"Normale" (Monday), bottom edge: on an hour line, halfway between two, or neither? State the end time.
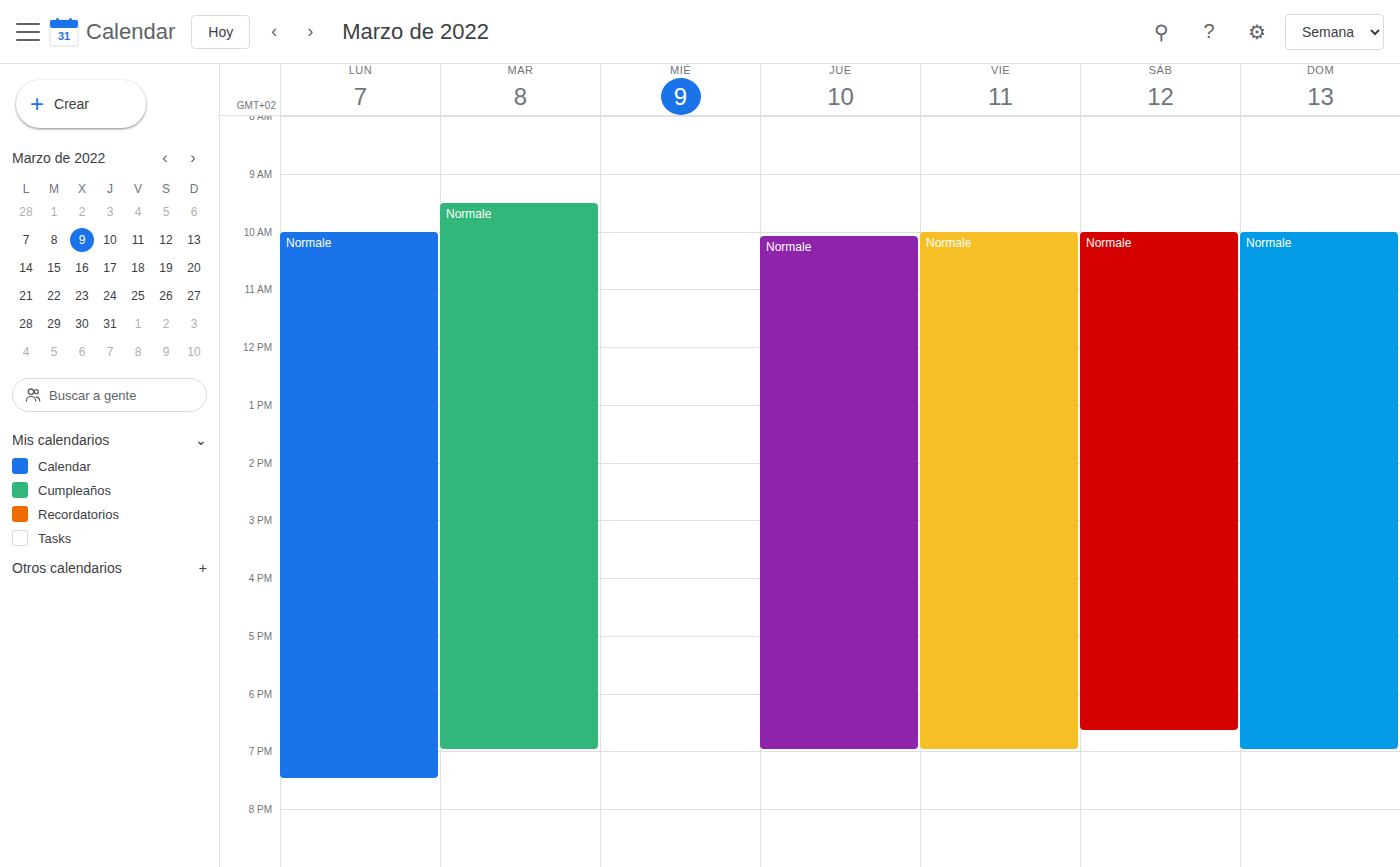
7:30 PM -- halfway between the 7 PM and 8 PM lines.